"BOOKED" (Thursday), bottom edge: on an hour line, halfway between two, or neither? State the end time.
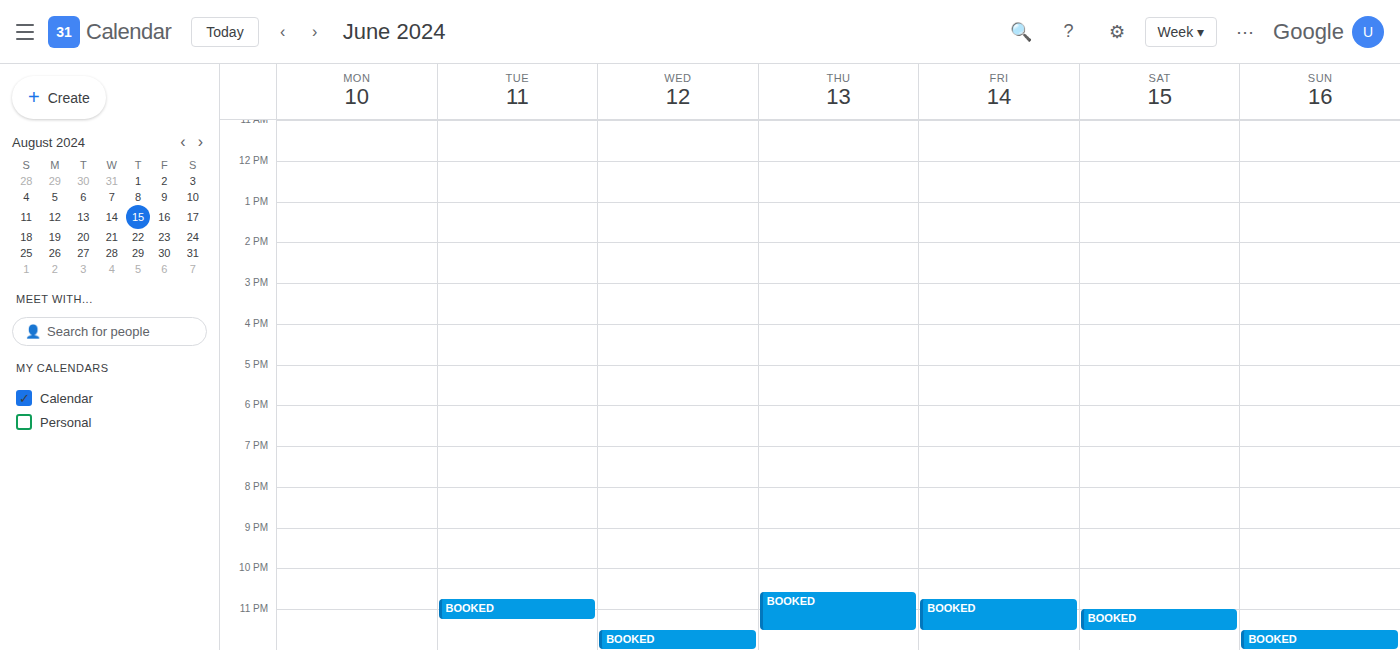
11:30 PM -- halfway between the 11 PM and 12 AM lines.